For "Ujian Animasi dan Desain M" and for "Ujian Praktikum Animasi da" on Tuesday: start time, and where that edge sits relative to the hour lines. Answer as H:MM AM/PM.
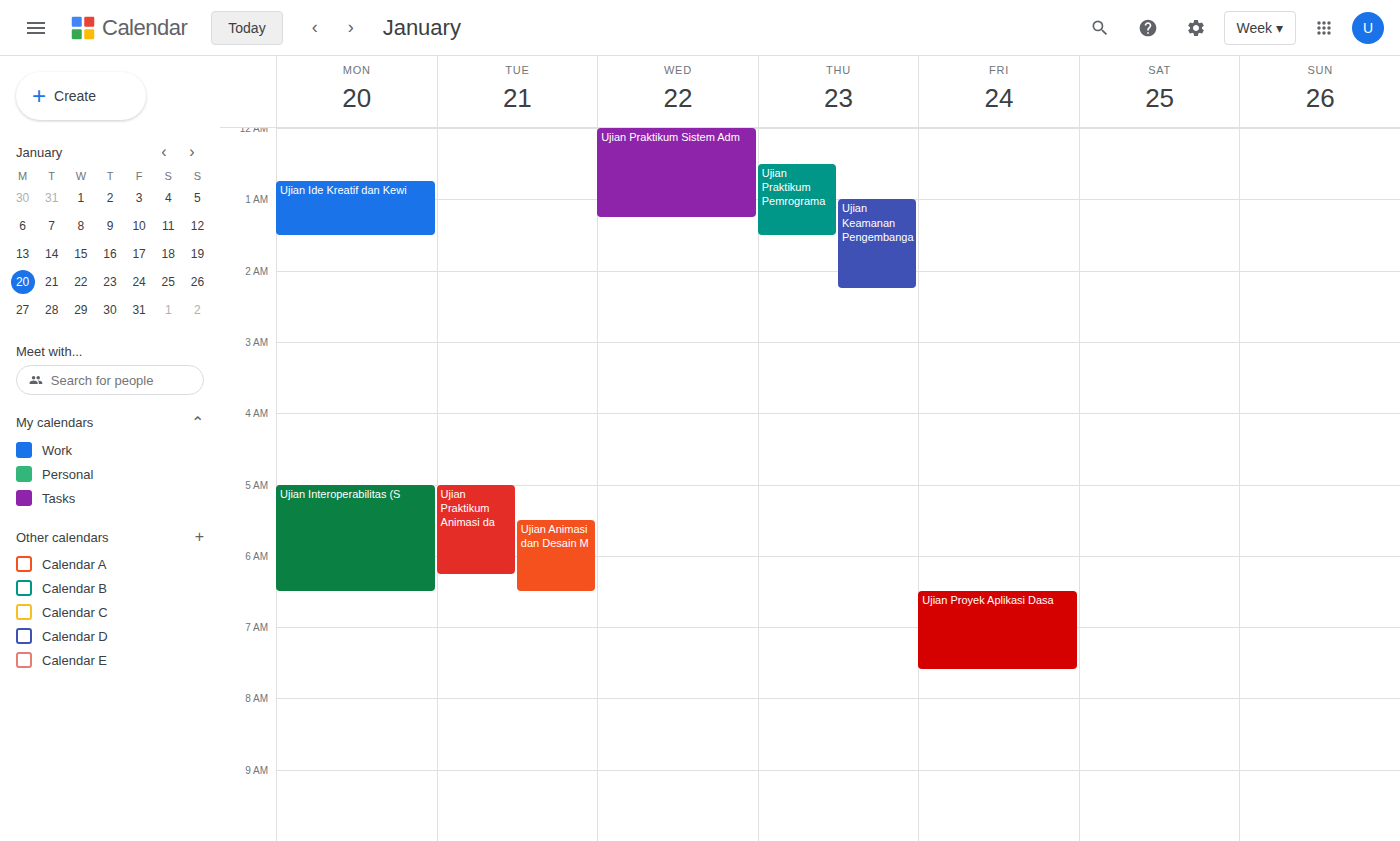
"Ujian Animasi dan Desain M": 5:30 AM, halfway between the 5 AM and 6 AM lines. "Ujian Praktikum Animasi da": 5:00 AM, exactly on the 5 AM line.